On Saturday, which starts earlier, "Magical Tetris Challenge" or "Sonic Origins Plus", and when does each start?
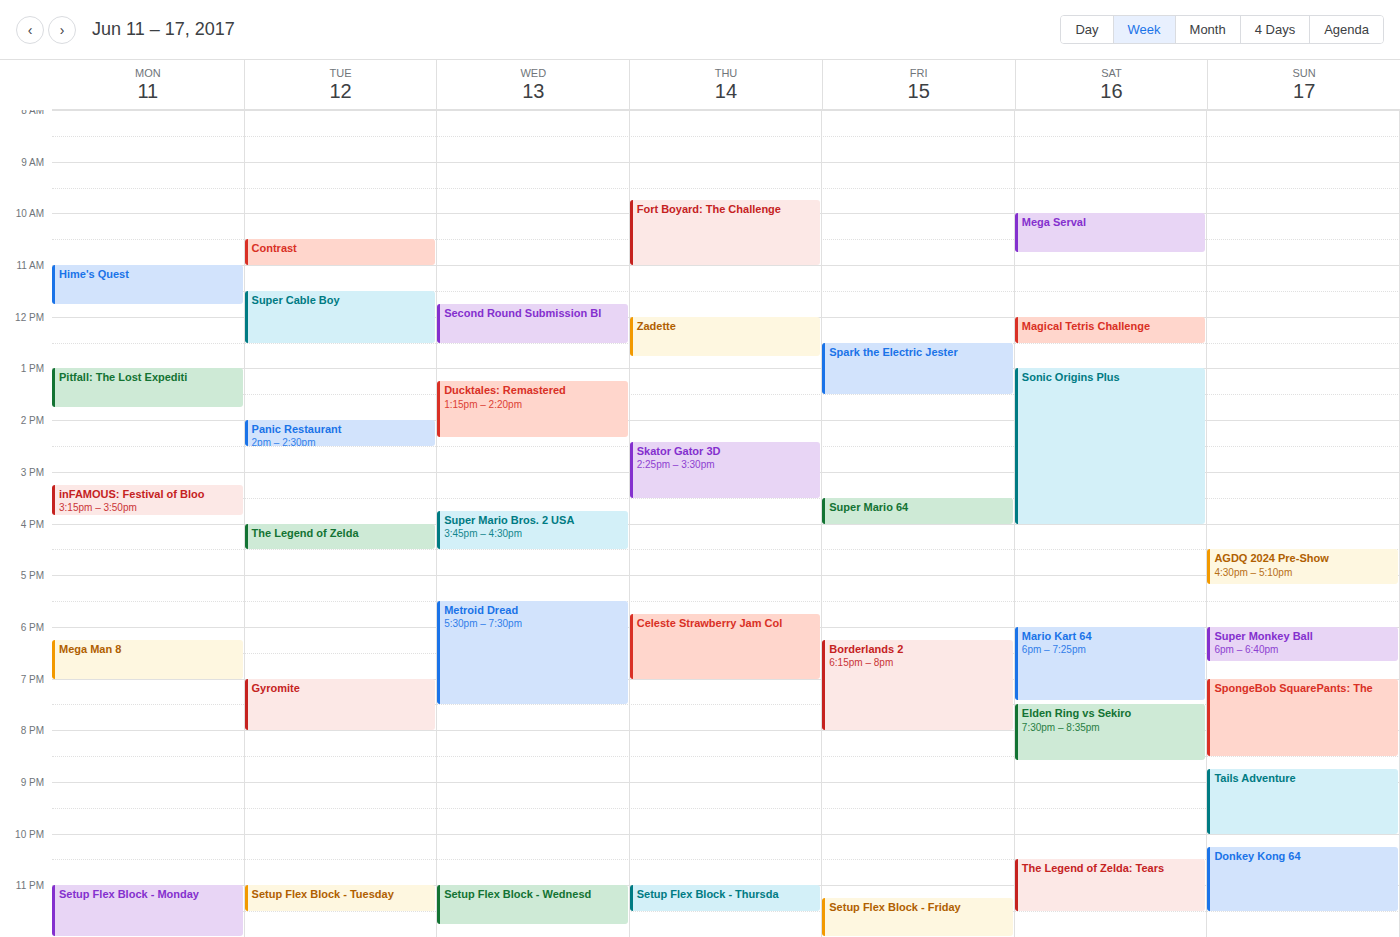
"Magical Tetris Challenge" 12:00 PM; "Sonic Origins Plus" 1:00 PM.